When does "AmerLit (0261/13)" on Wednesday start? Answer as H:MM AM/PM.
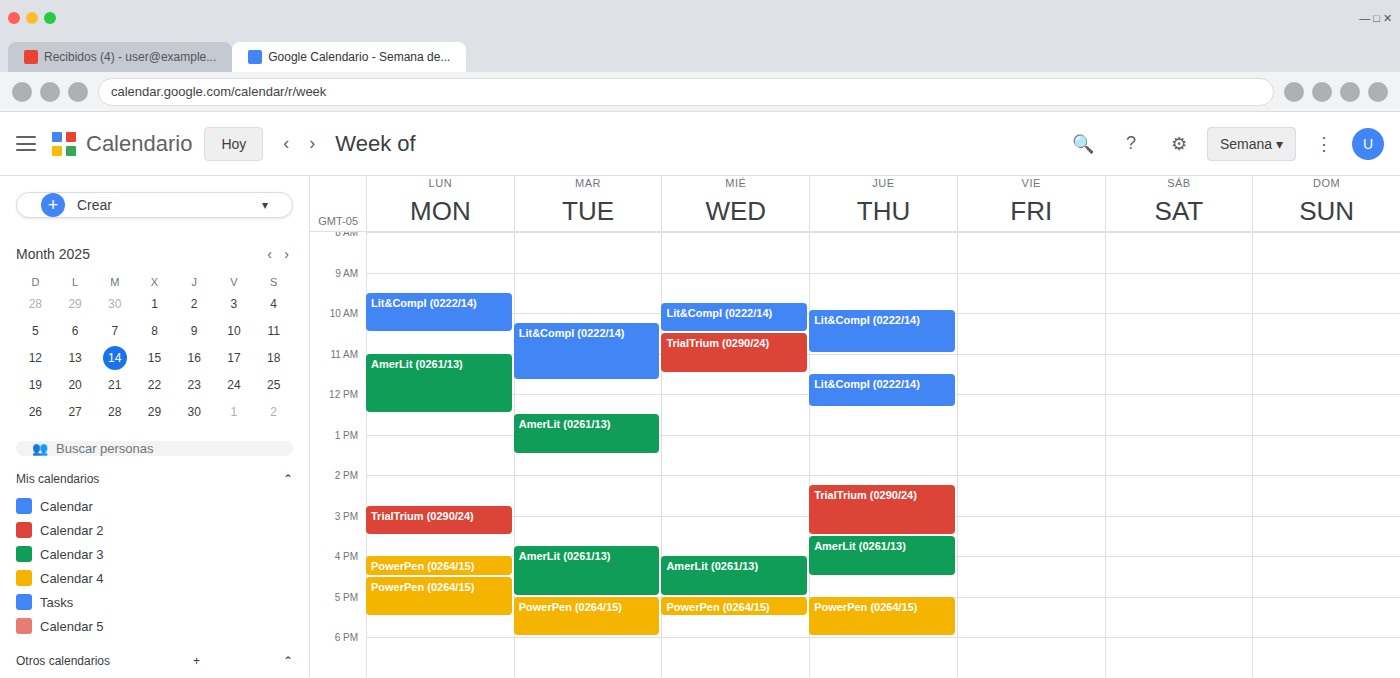
4:00 PM